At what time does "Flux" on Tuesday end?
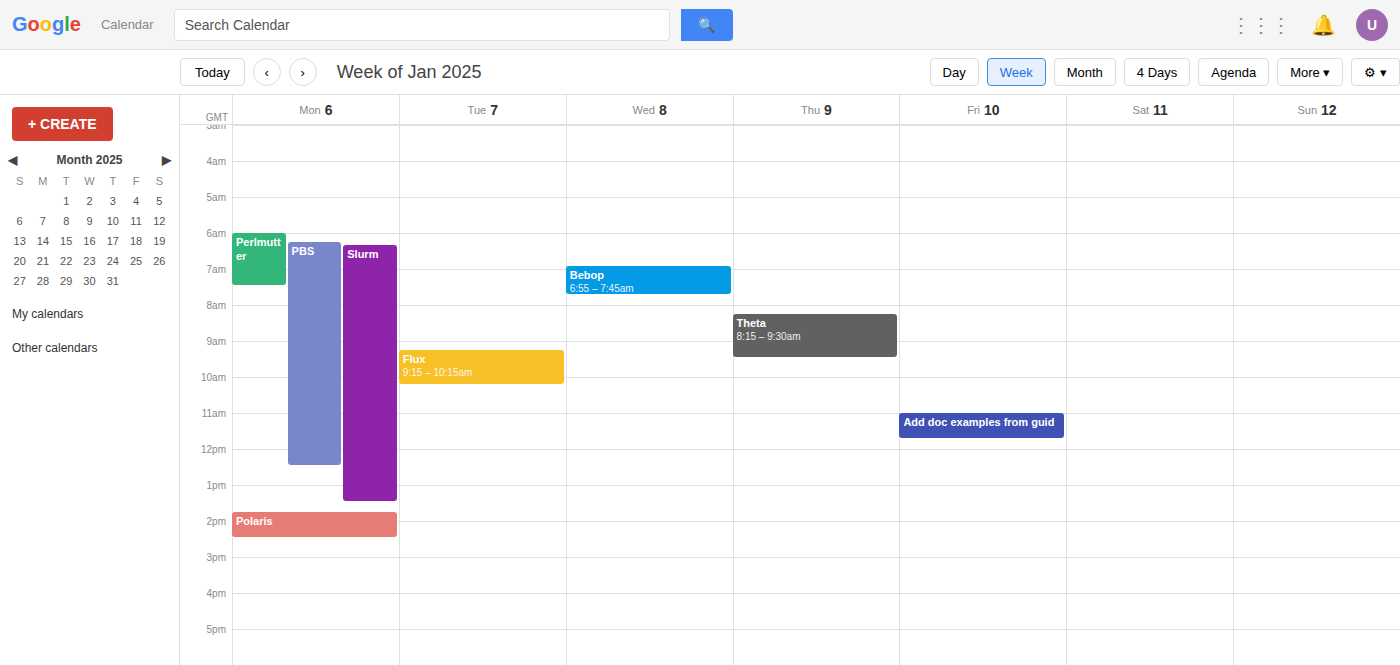
10:15 AM